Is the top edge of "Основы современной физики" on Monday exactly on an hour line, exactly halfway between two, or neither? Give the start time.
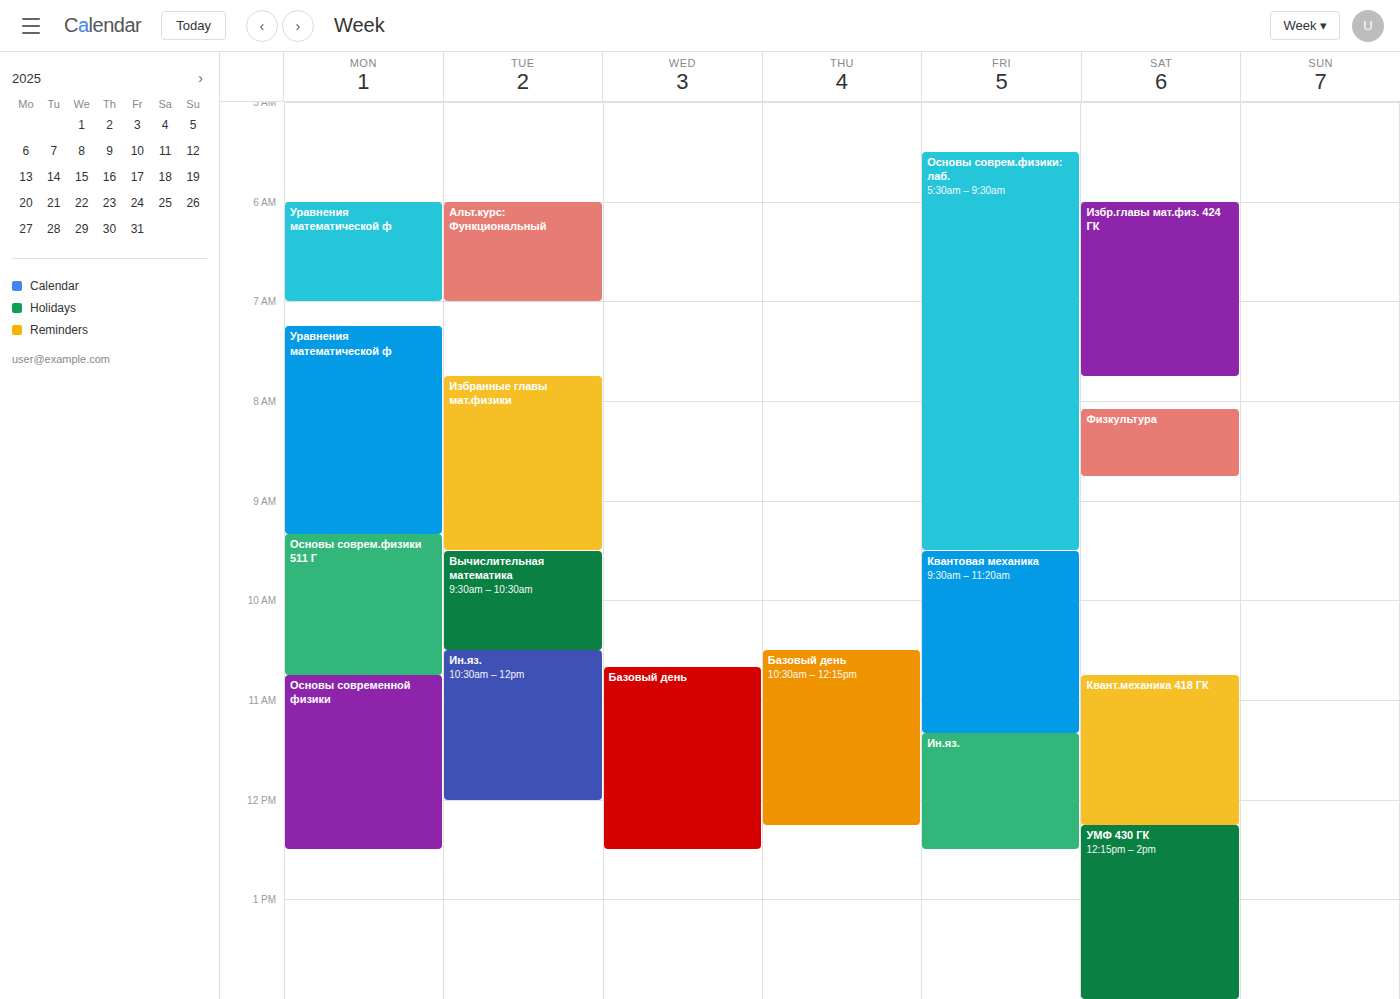
10:45 AM -- neither: three quarters of the way from the 10 AM line to the 11 AM line.